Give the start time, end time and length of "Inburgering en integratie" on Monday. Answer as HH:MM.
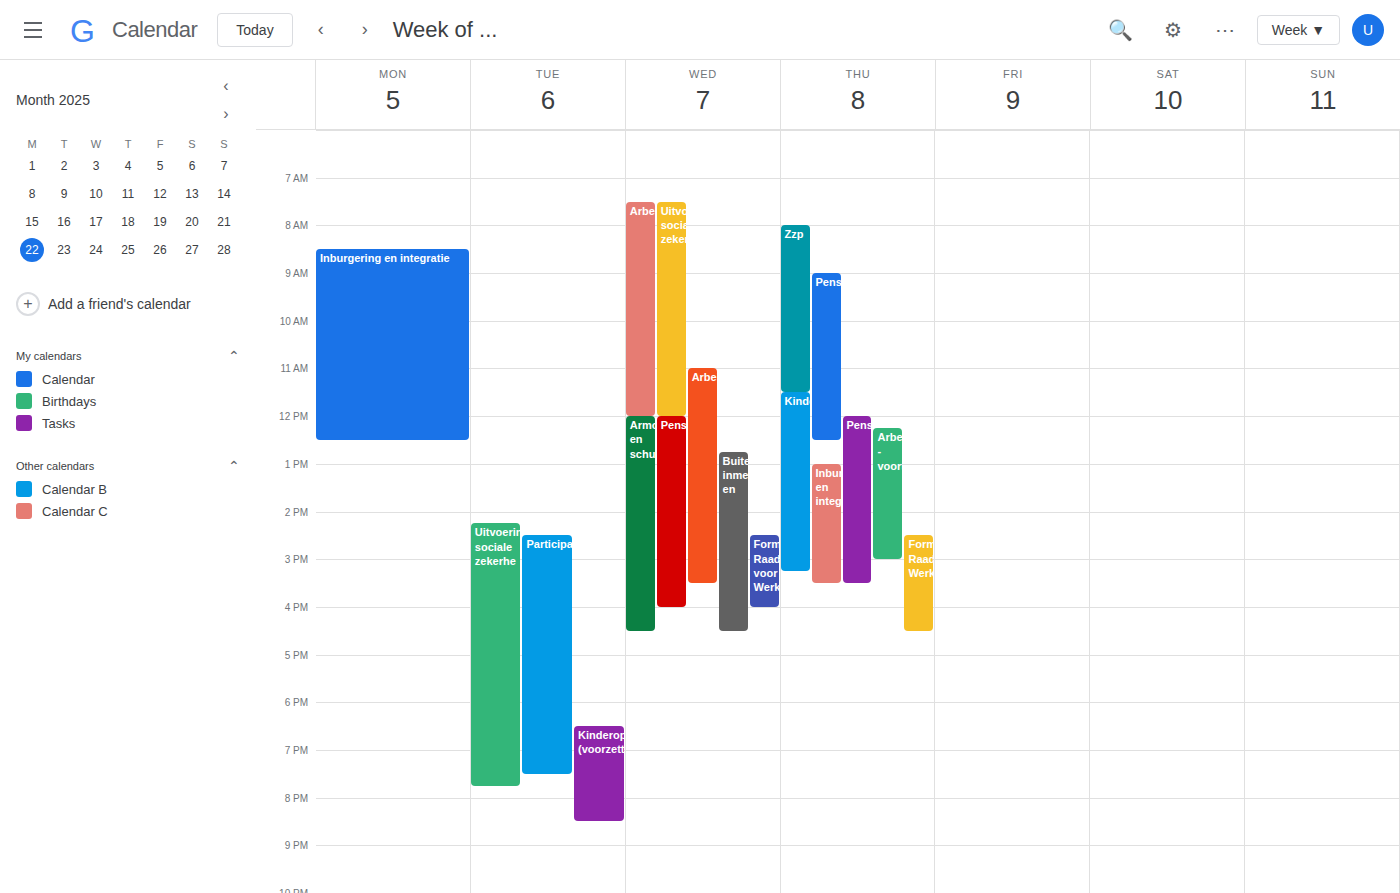
08:30 to 12:30, 4 hours